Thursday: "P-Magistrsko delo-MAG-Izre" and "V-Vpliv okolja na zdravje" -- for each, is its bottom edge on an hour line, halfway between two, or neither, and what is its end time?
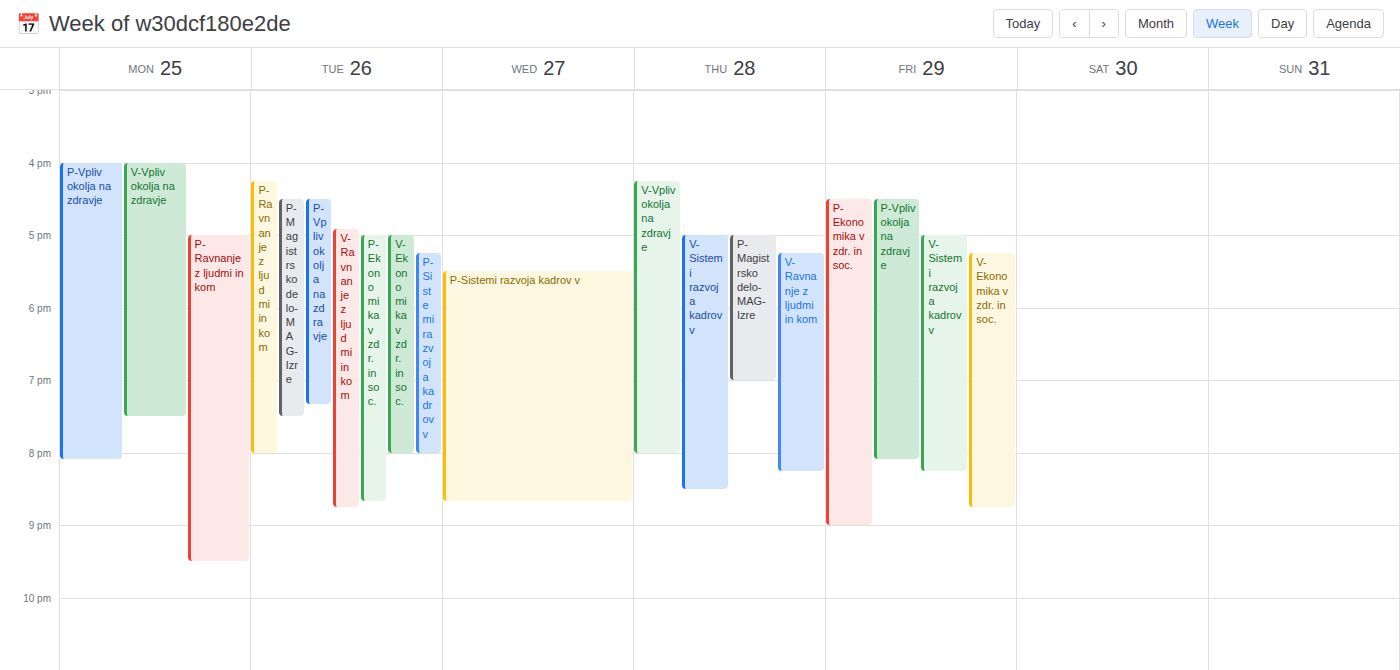
"P-Magistrsko delo-MAG-Izre": 7:00 PM, exactly on the 7 PM line. "V-Vpliv okolja na zdravje": 8:00 PM, exactly on the 8 PM line.